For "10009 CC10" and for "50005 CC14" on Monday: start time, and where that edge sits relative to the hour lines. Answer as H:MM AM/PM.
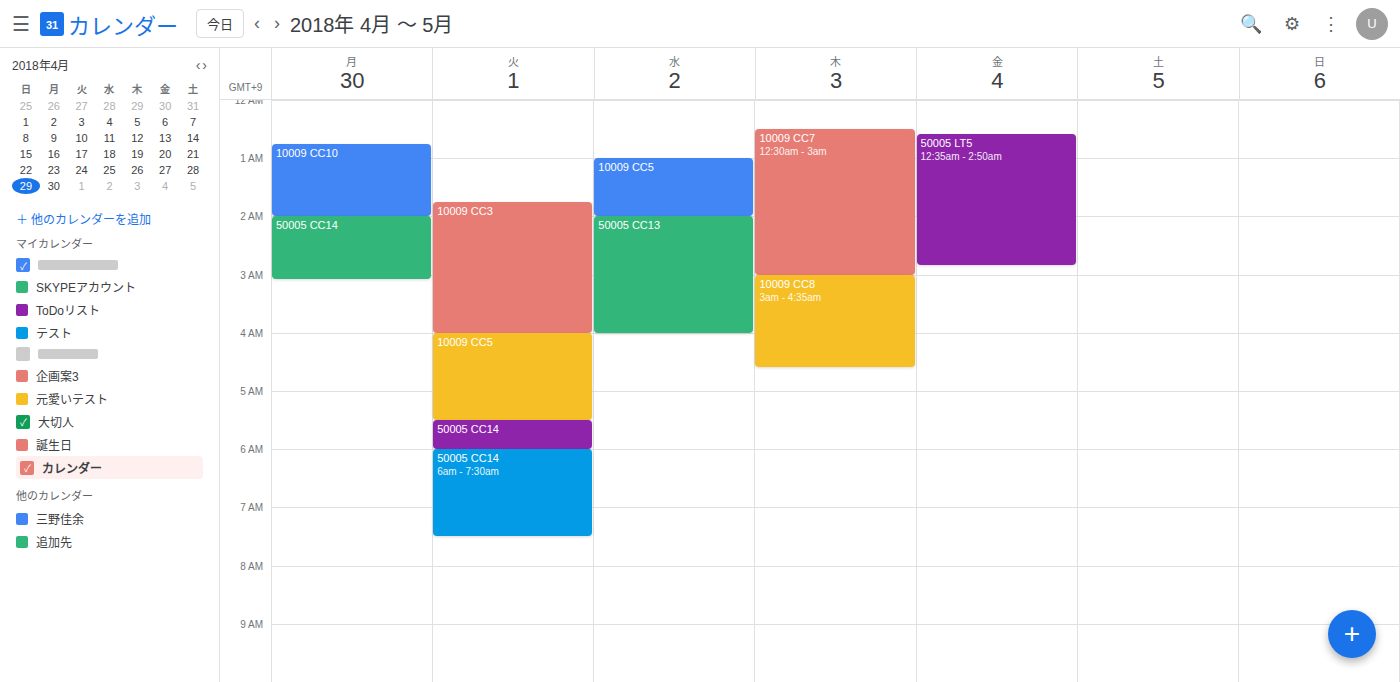
"10009 CC10": 12:45 AM, neither: three quarters of the way from the 12 AM line to the 1 AM line. "50005 CC14": 2:00 AM, exactly on the 2 AM line.